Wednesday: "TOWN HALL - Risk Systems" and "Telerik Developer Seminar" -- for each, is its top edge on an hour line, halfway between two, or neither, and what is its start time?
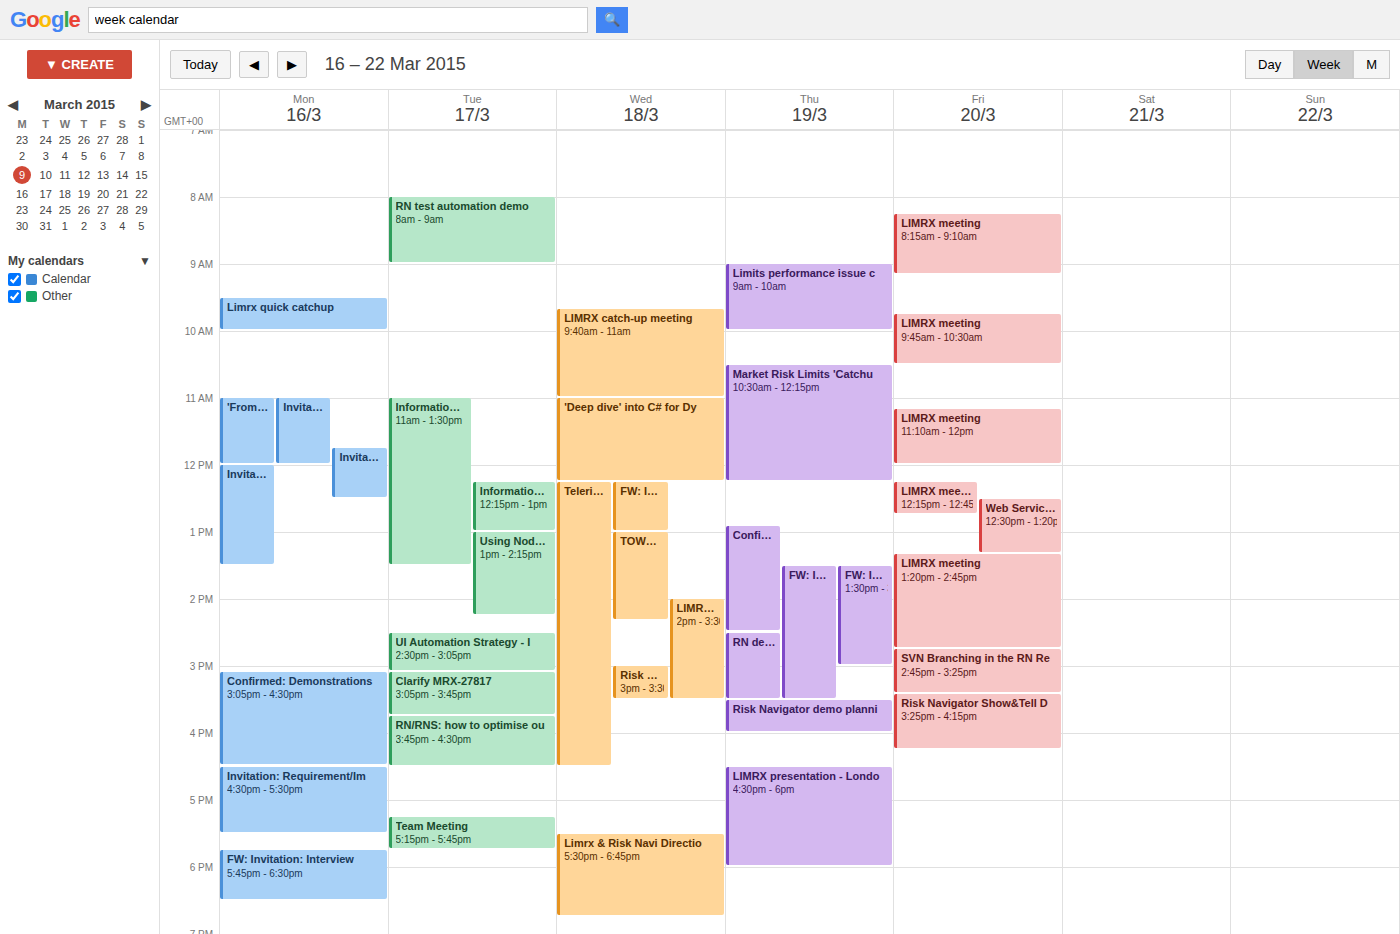
"TOWN HALL - Risk Systems": 1:00 PM, exactly on the 1 PM line. "Telerik Developer Seminar": 12:15 PM, neither: a quarter of the way from the 12 PM line to the 1 PM line.